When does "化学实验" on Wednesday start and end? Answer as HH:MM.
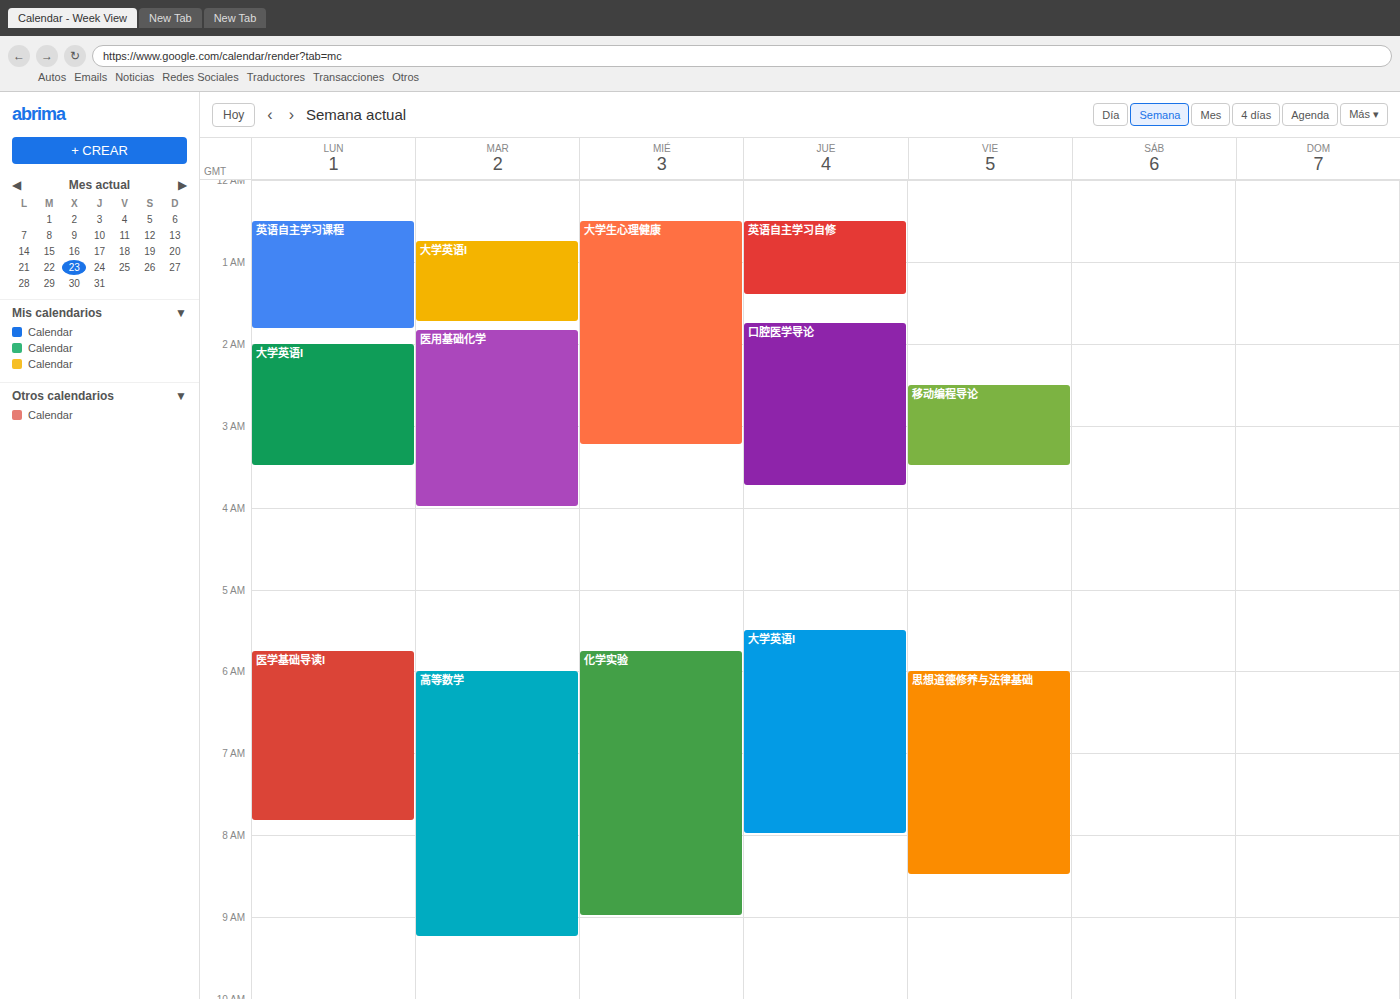
05:45 to 09:00